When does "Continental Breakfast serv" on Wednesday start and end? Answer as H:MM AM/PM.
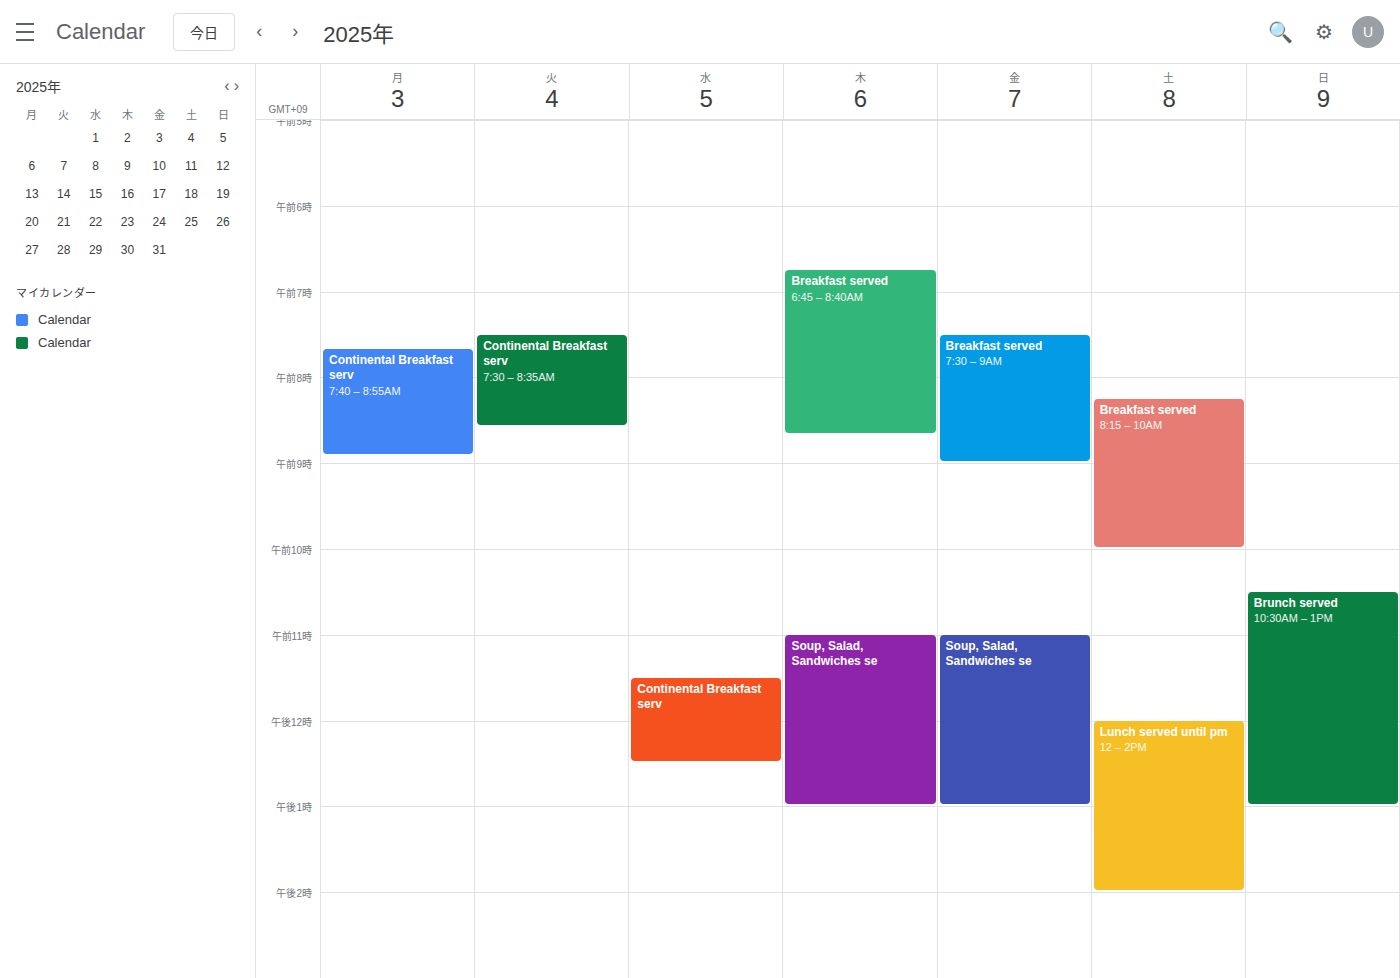
11:30 AM to 12:30 PM